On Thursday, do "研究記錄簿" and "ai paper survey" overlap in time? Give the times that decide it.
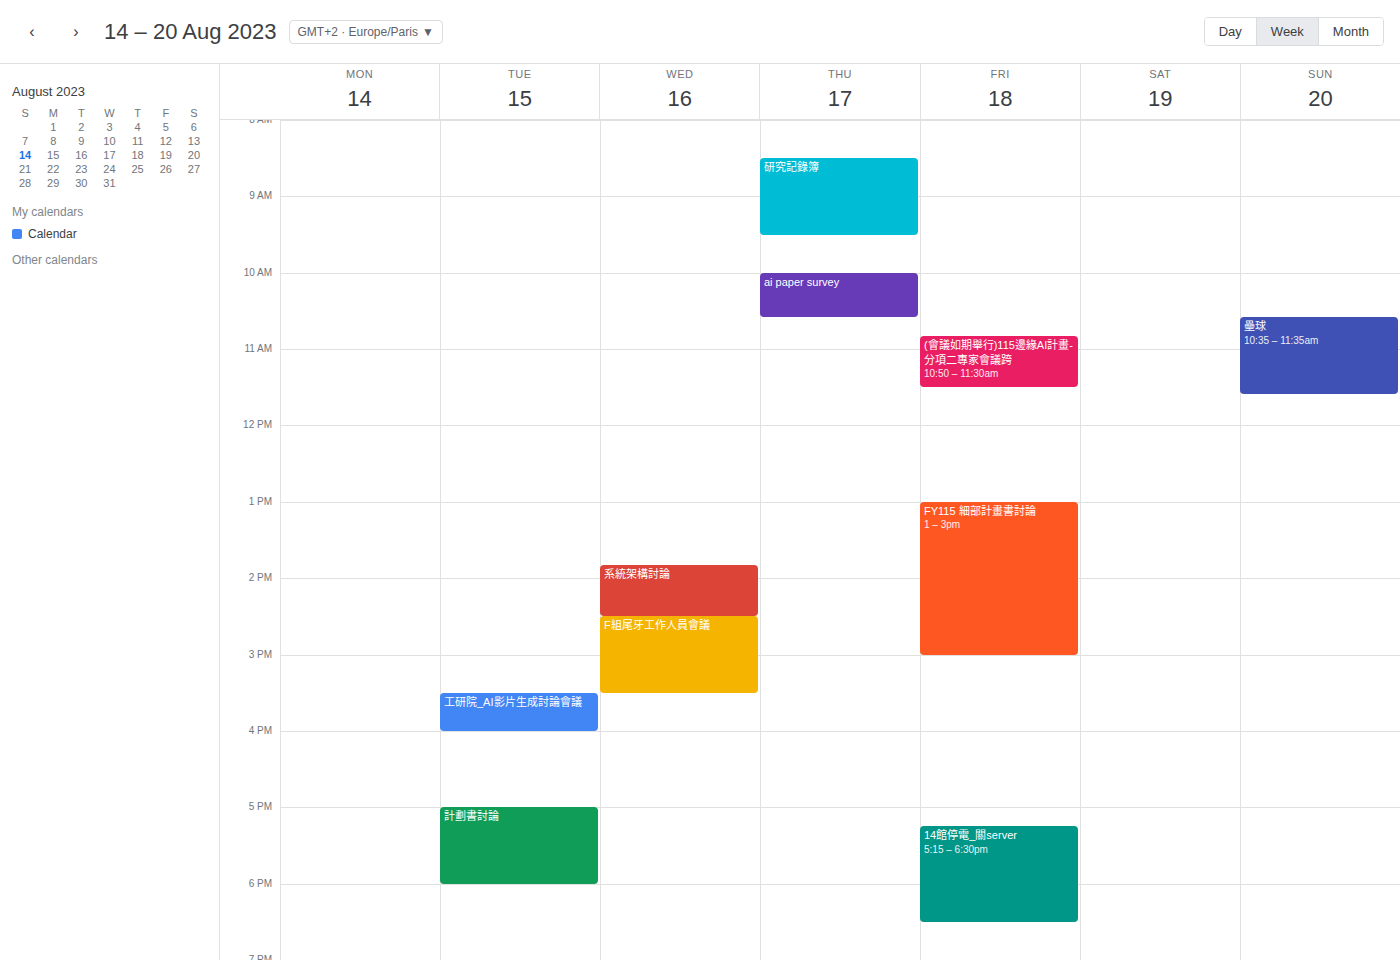
"研究記錄簿" ends at 9:30 AM and "ai paper survey" starts at 10:00 AM -- no overlap.